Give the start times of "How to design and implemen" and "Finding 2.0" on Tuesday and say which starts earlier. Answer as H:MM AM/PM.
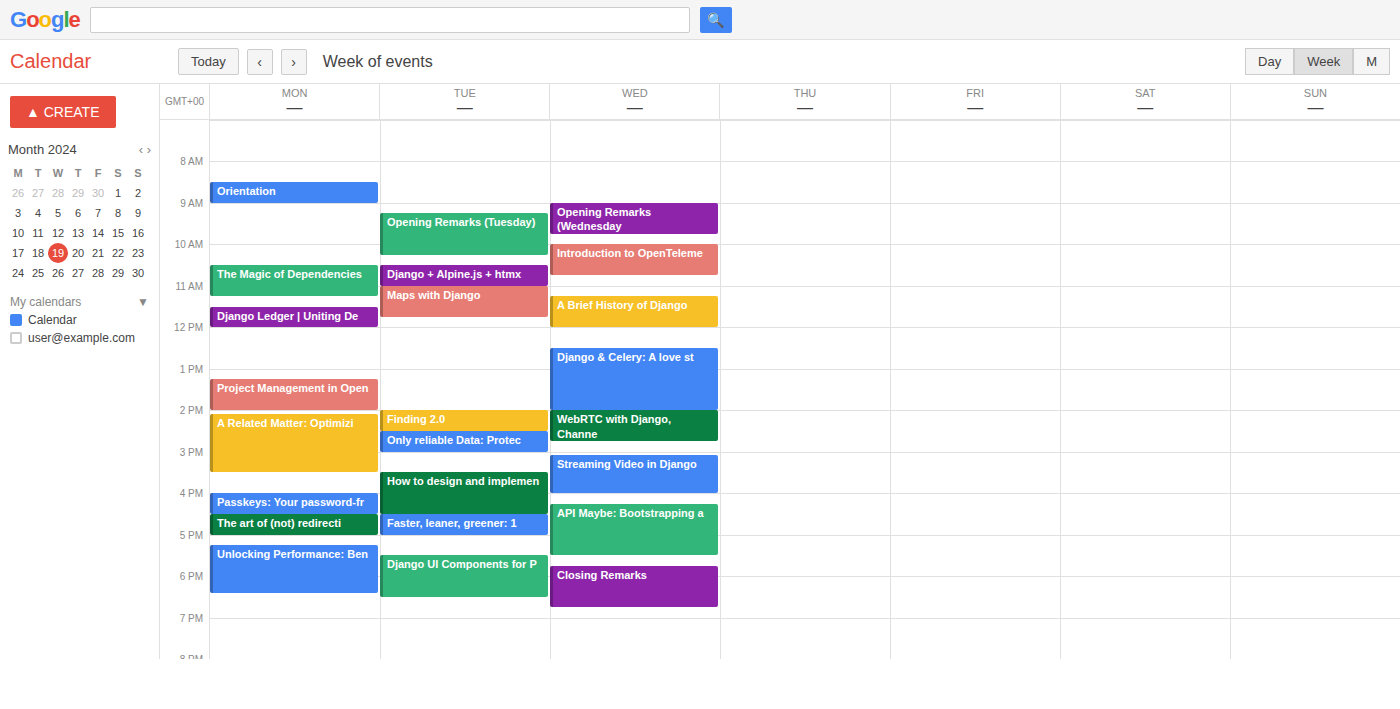
"Finding 2.0" 2:00 PM; "How to design and implemen" 3:30 PM.